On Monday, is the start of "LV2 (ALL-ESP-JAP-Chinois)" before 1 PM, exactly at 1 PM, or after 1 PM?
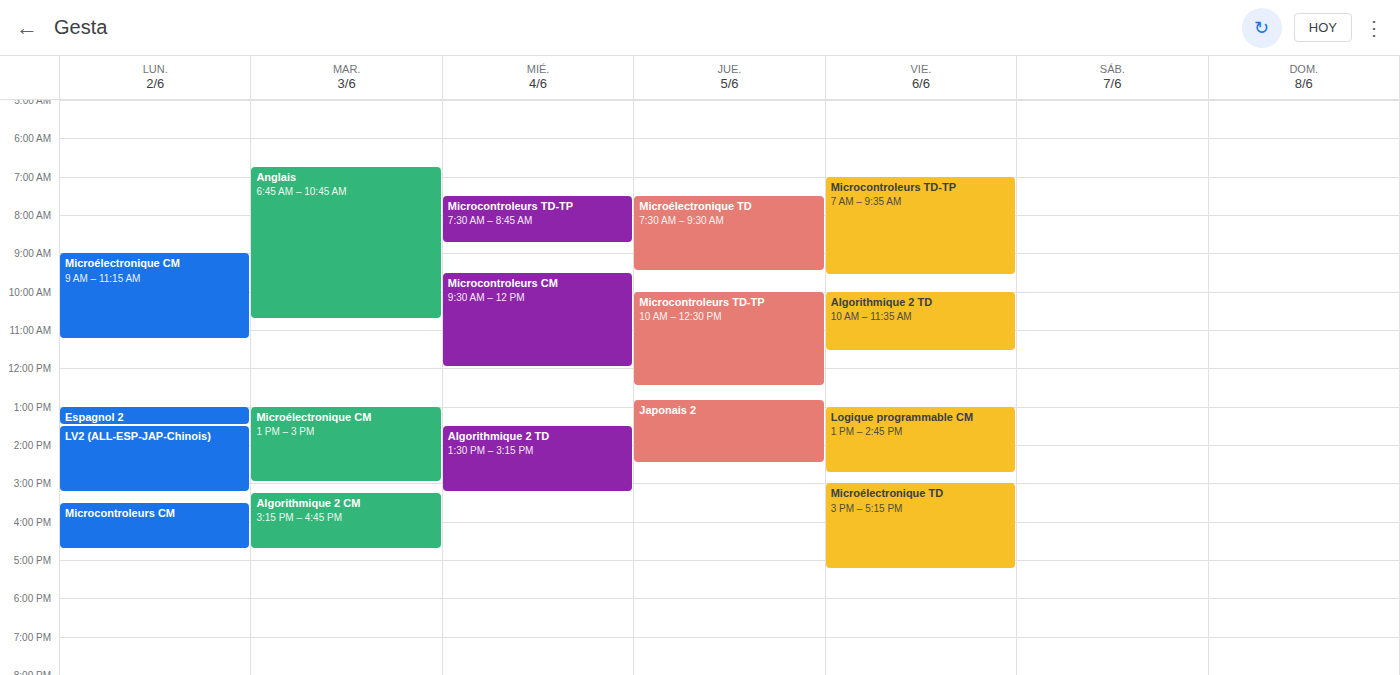
1:30 PM -- after 1 PM, 30 minutes below the 1 PM line.